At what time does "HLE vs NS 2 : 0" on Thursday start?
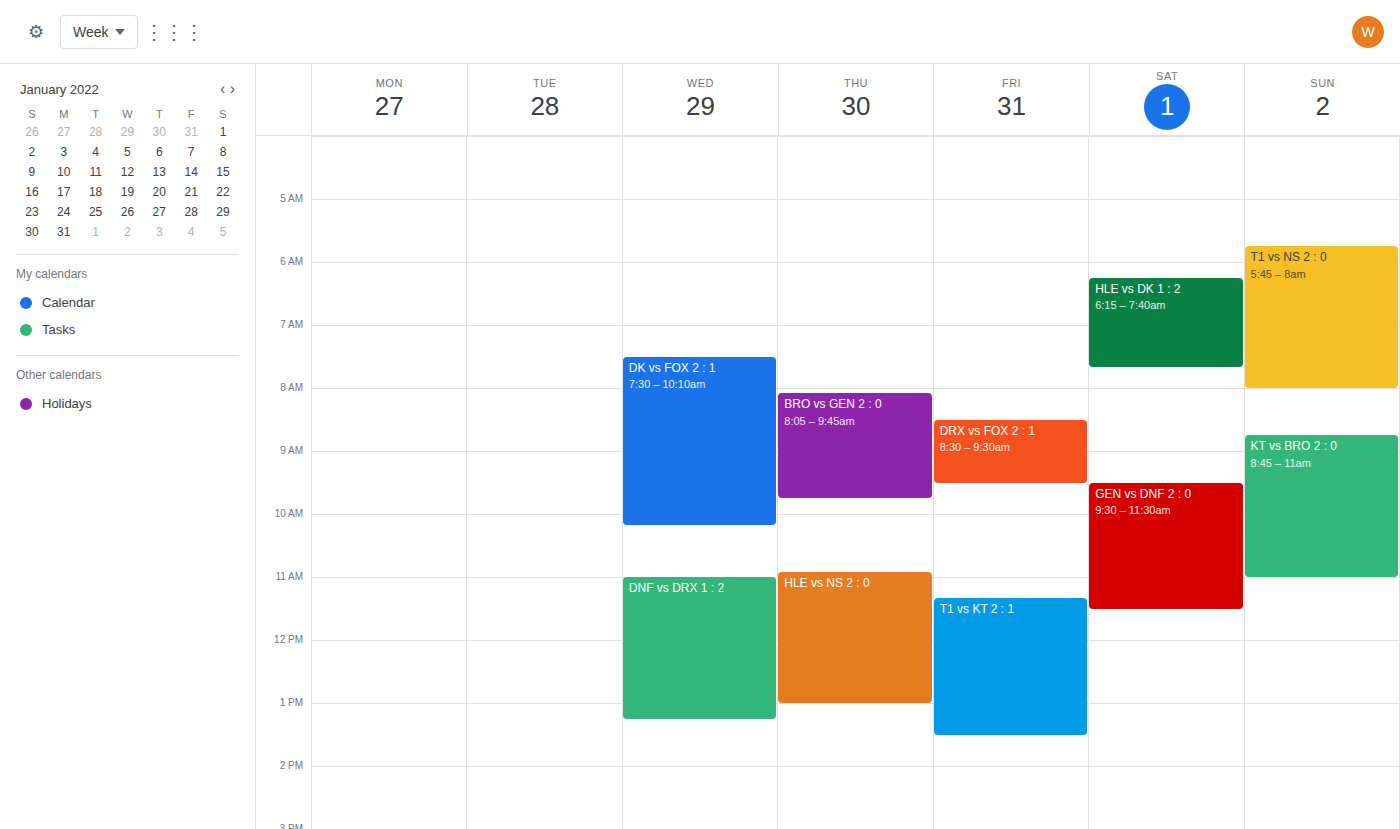
10:55 AM